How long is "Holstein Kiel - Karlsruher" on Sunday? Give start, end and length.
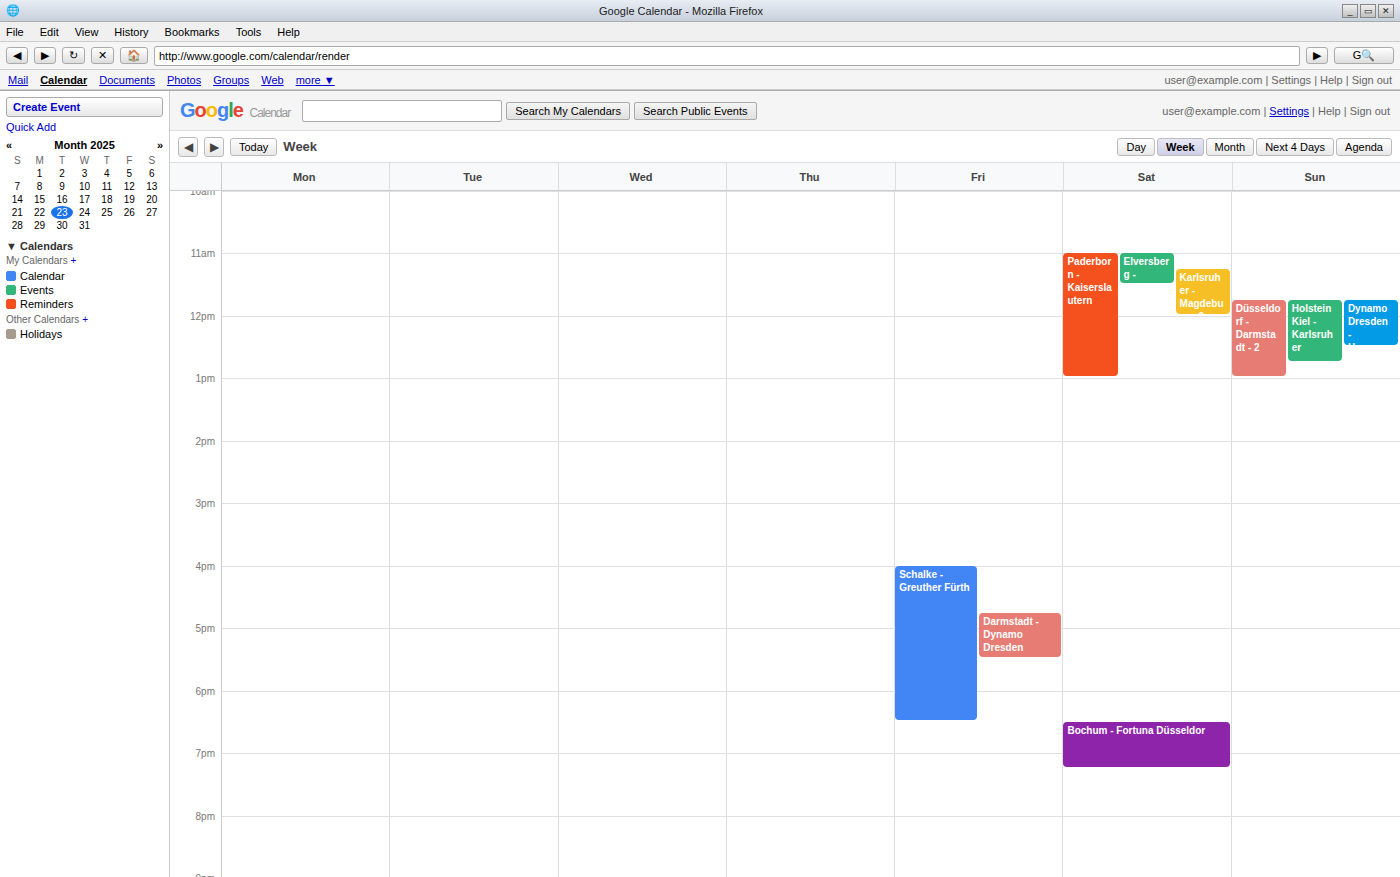
11:45 AM to 12:45 PM, 1 hour